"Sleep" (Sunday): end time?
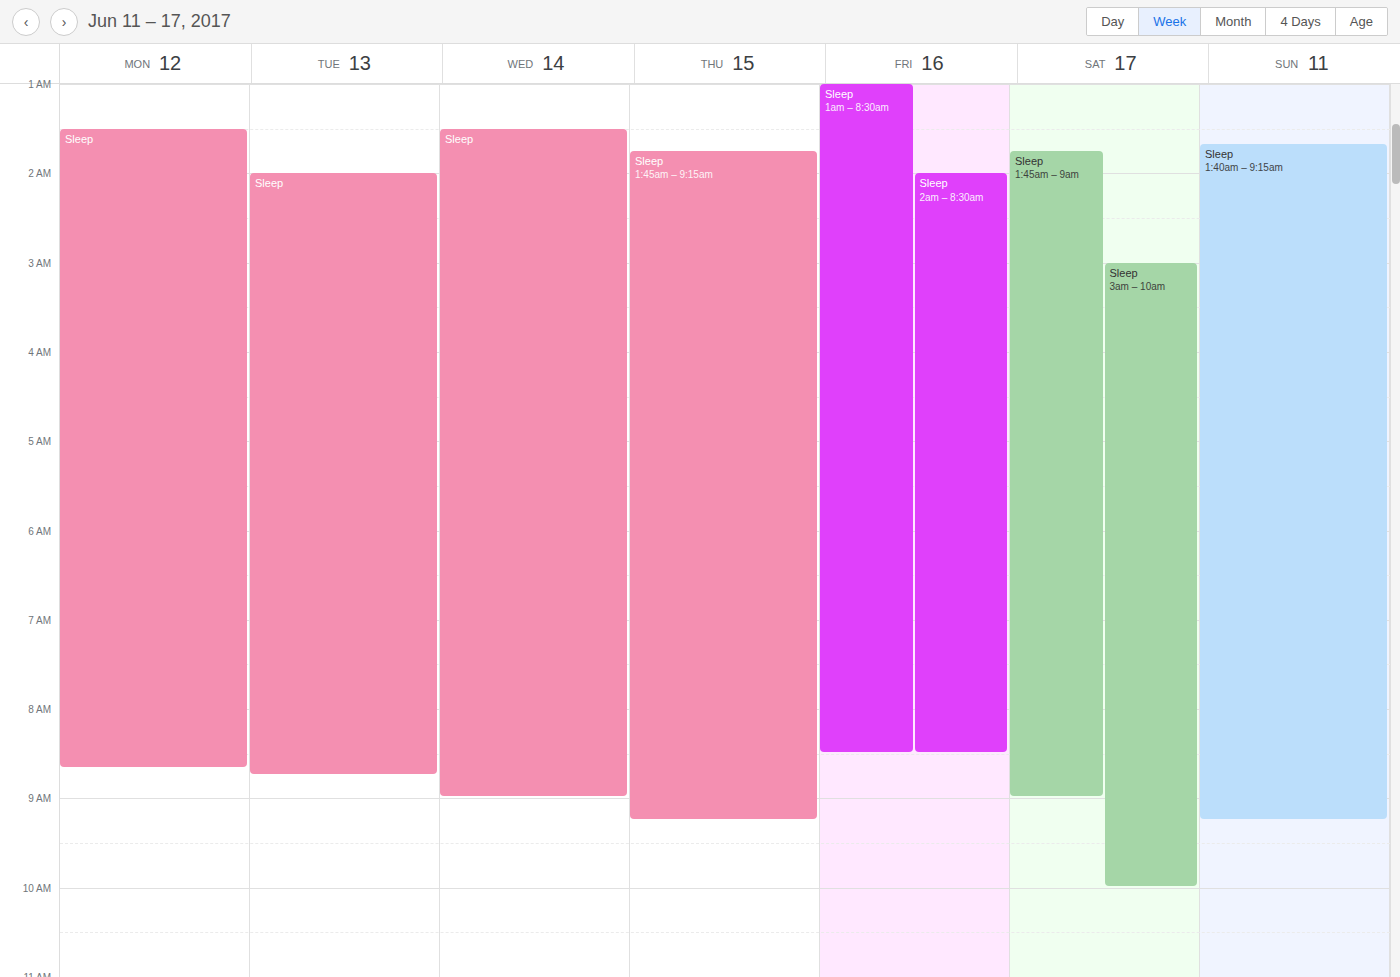
9:15 AM